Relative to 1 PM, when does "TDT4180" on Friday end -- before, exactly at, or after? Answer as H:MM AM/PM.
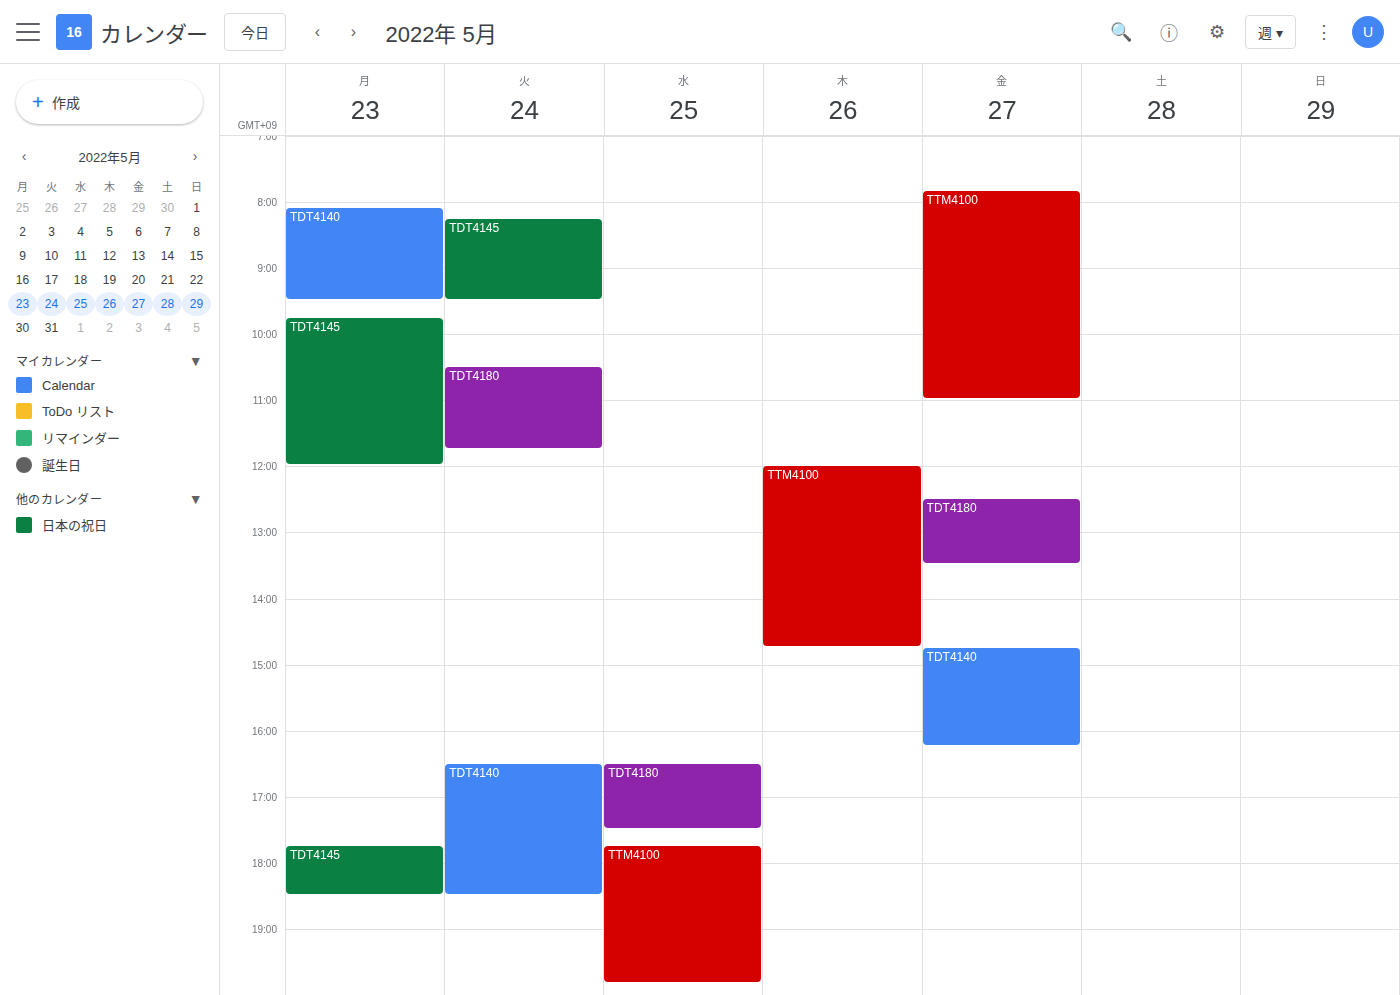
1:30 PM -- after 1 PM, 30 minutes below the 1 PM line.